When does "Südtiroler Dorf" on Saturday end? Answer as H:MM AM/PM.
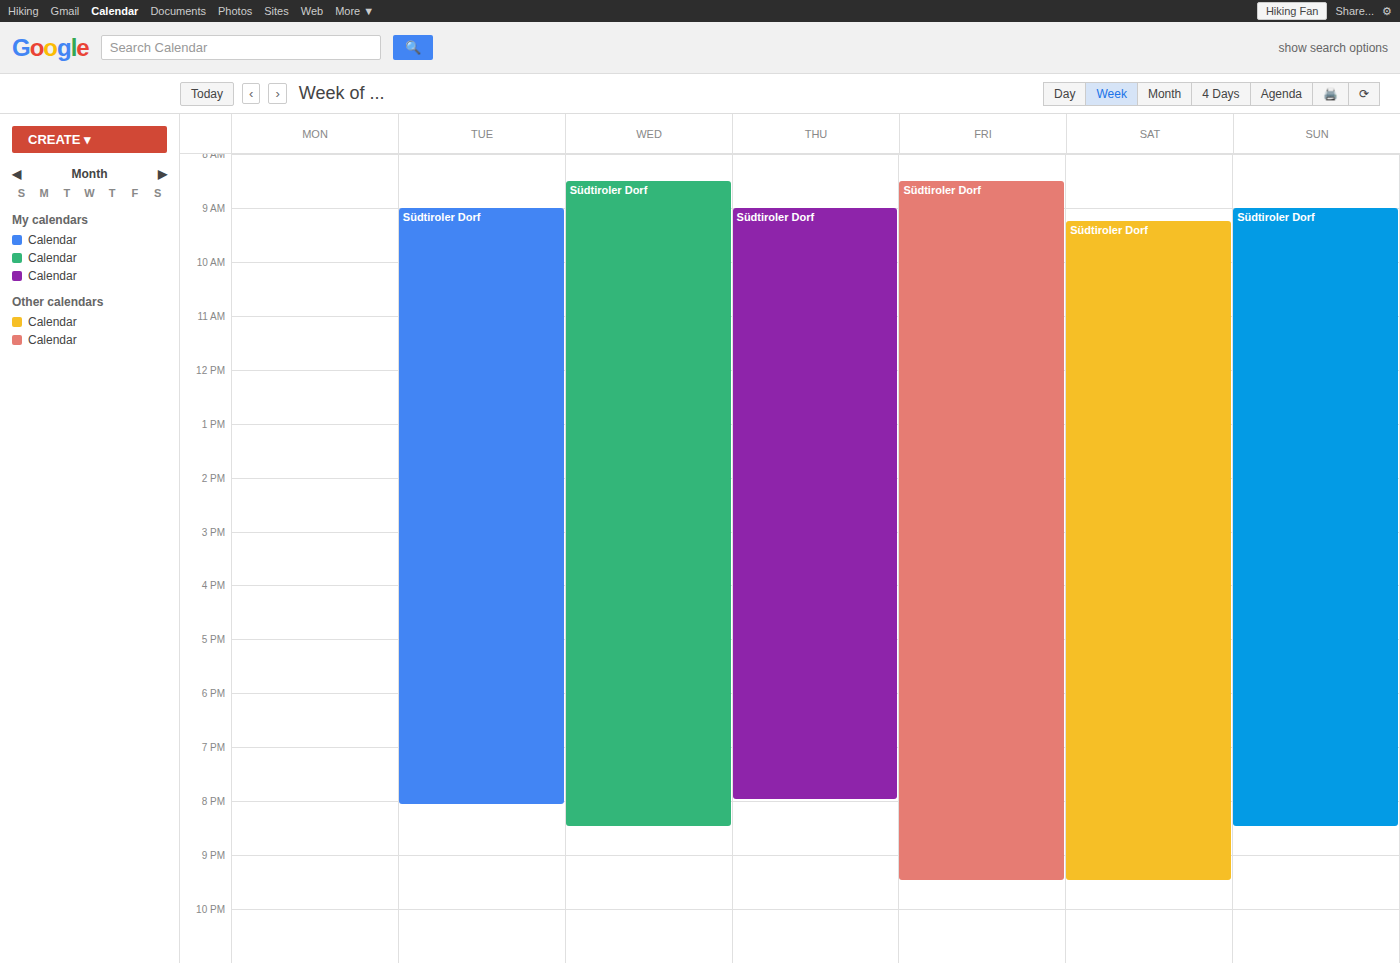
9:30 PM